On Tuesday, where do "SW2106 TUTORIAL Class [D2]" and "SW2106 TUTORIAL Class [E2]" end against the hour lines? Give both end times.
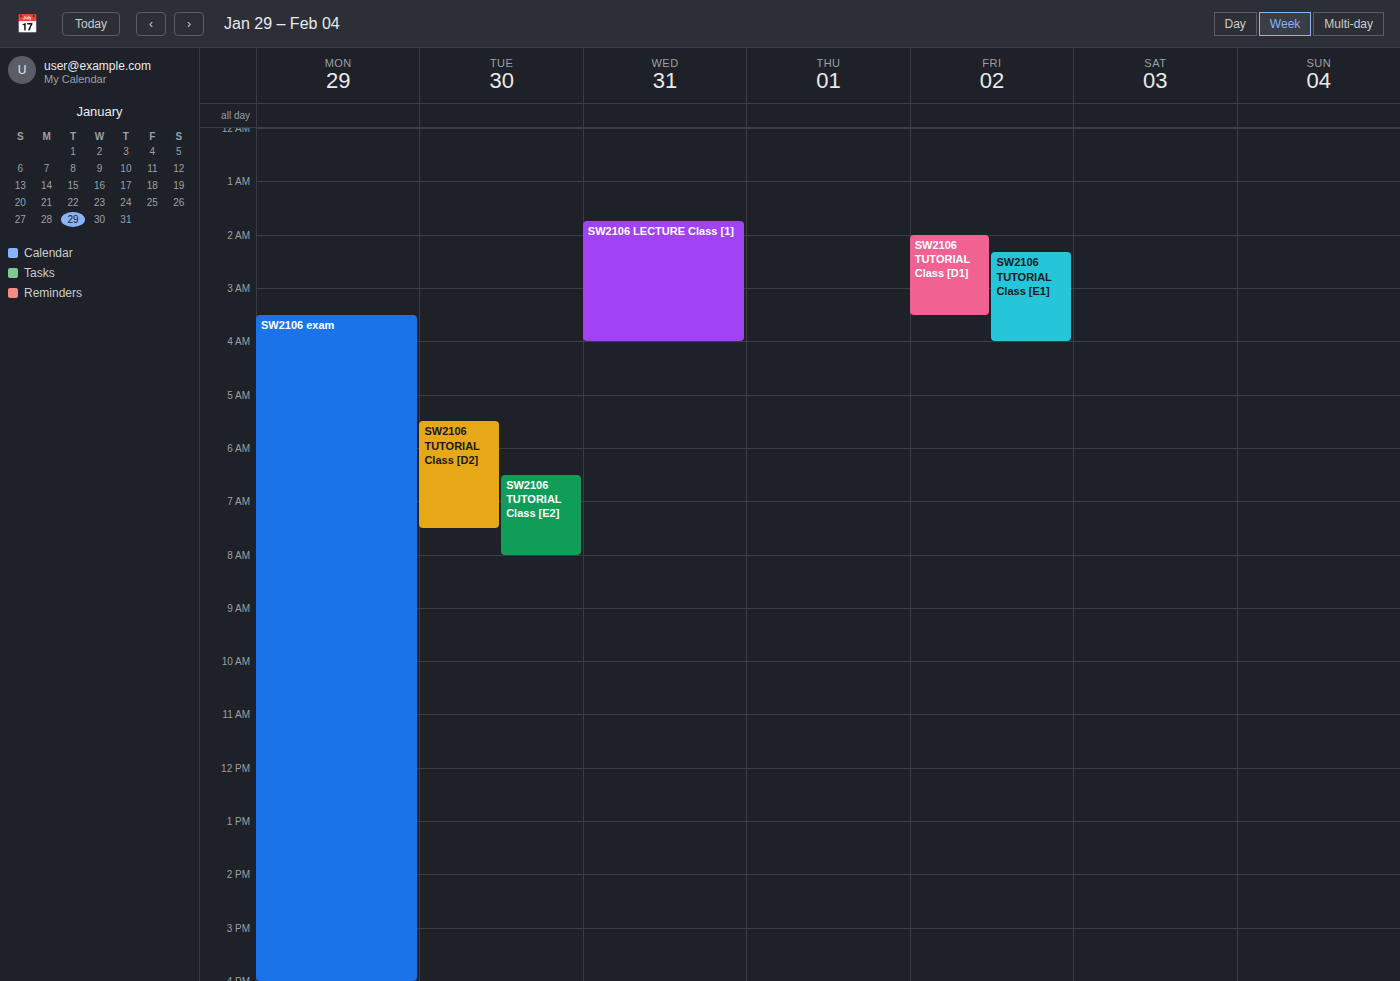
"SW2106 TUTORIAL Class [D2]": 07:30, halfway between the 07:00 and 08:00 lines. "SW2106 TUTORIAL Class [E2]": 08:00, exactly on the 08:00 line.